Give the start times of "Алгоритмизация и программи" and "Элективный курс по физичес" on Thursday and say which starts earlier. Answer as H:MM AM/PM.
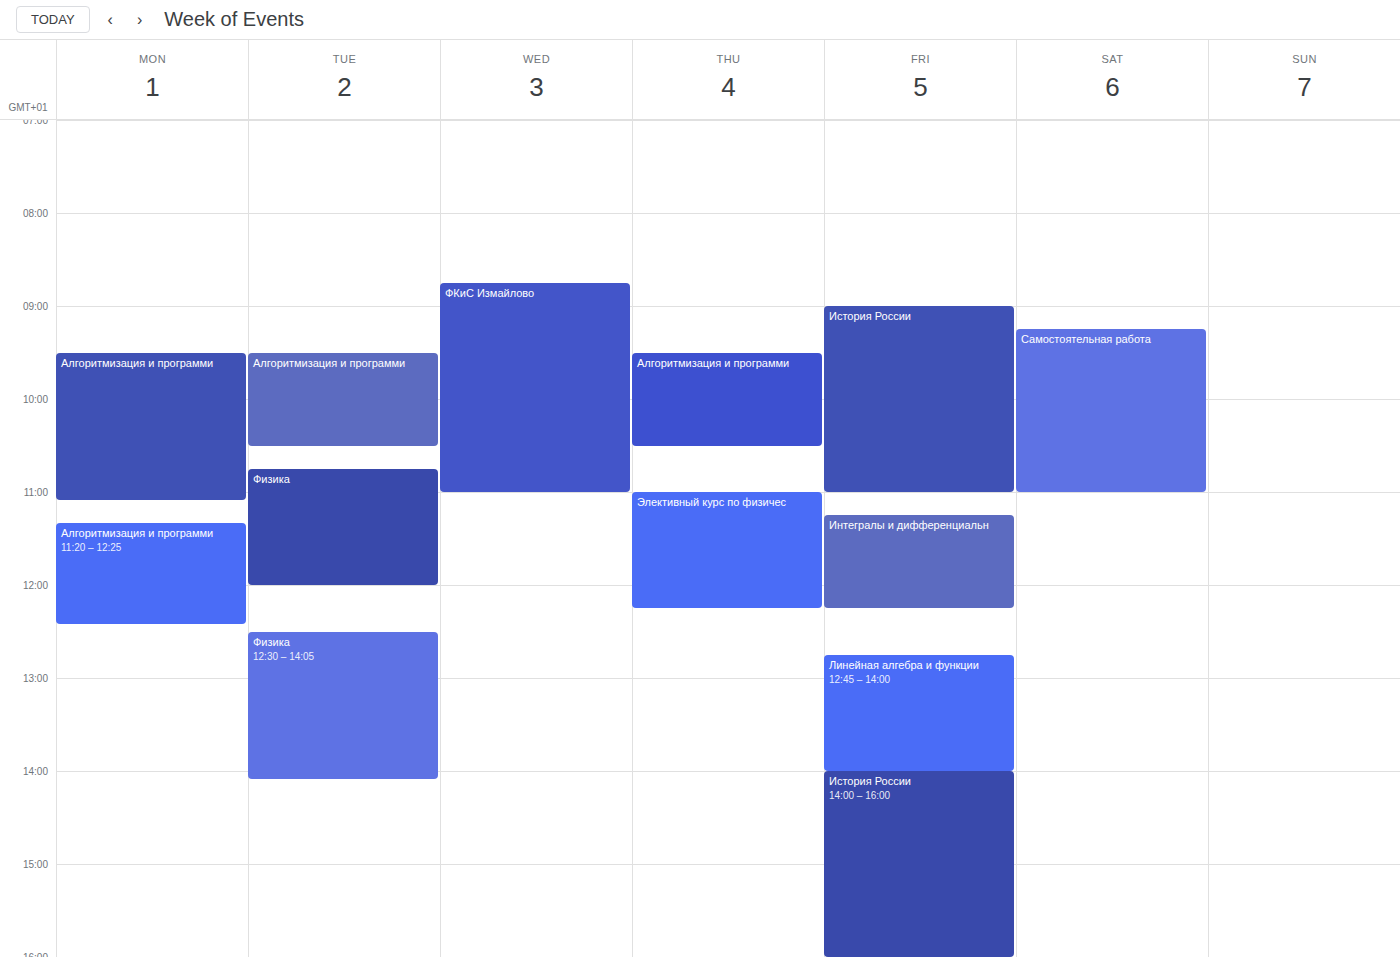
"Алгоритмизация и программи" 9:30 AM; "Элективный курс по физичес" 11:00 AM.